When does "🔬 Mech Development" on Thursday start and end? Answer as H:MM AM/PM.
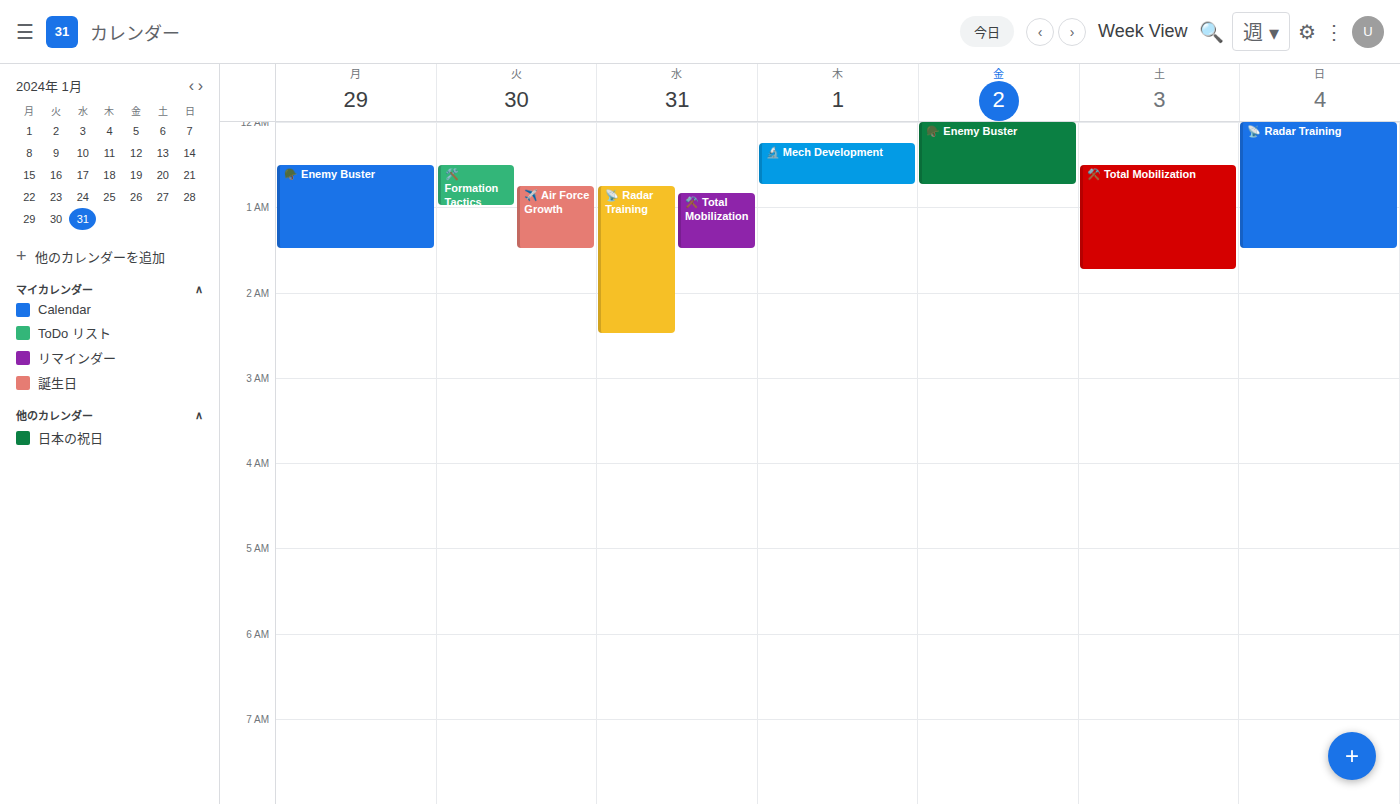
12:15 AM to 12:45 AM